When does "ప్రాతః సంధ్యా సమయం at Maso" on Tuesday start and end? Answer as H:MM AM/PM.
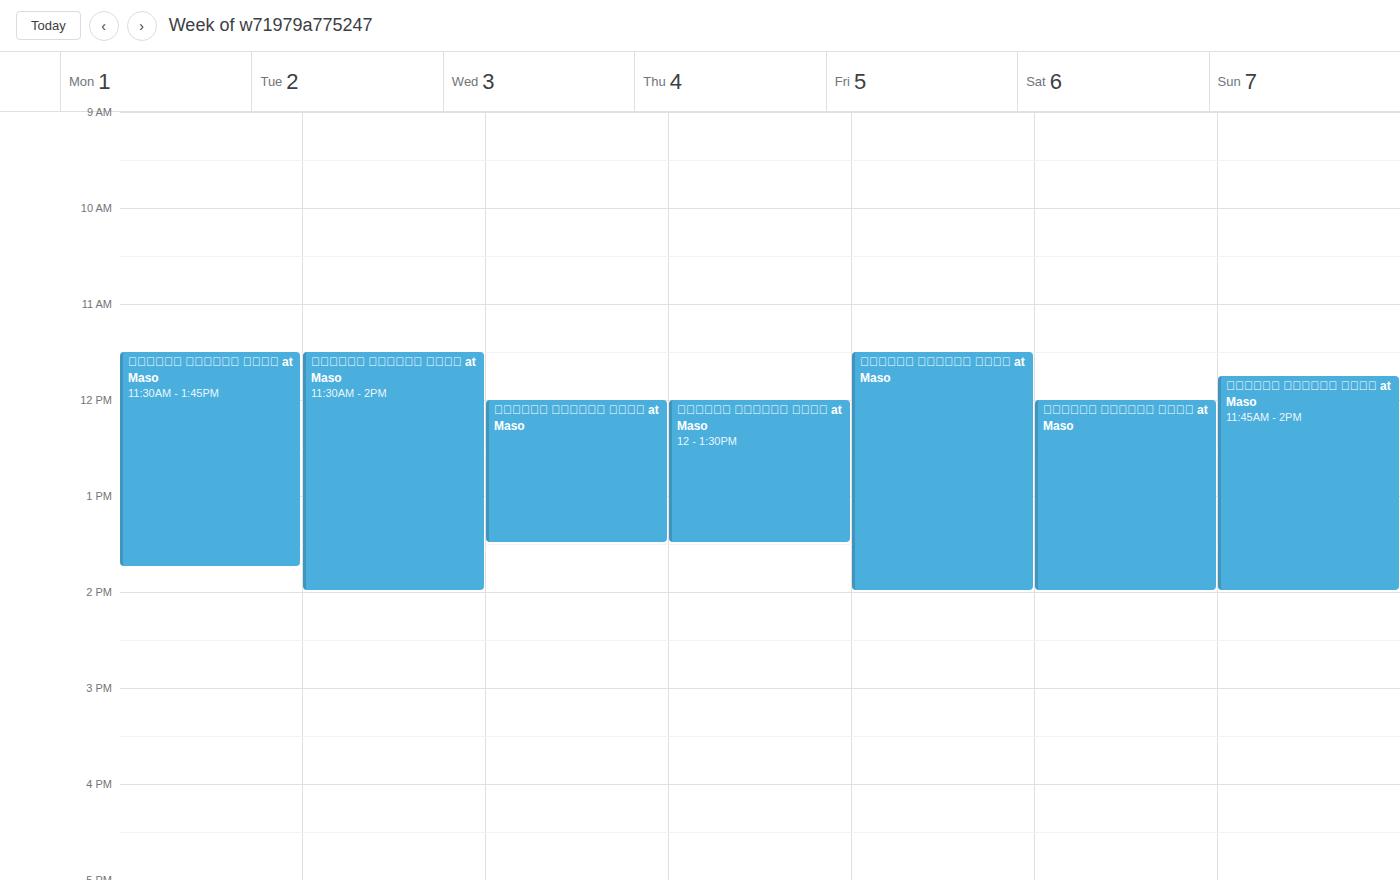
11:30 AM to 2:00 PM